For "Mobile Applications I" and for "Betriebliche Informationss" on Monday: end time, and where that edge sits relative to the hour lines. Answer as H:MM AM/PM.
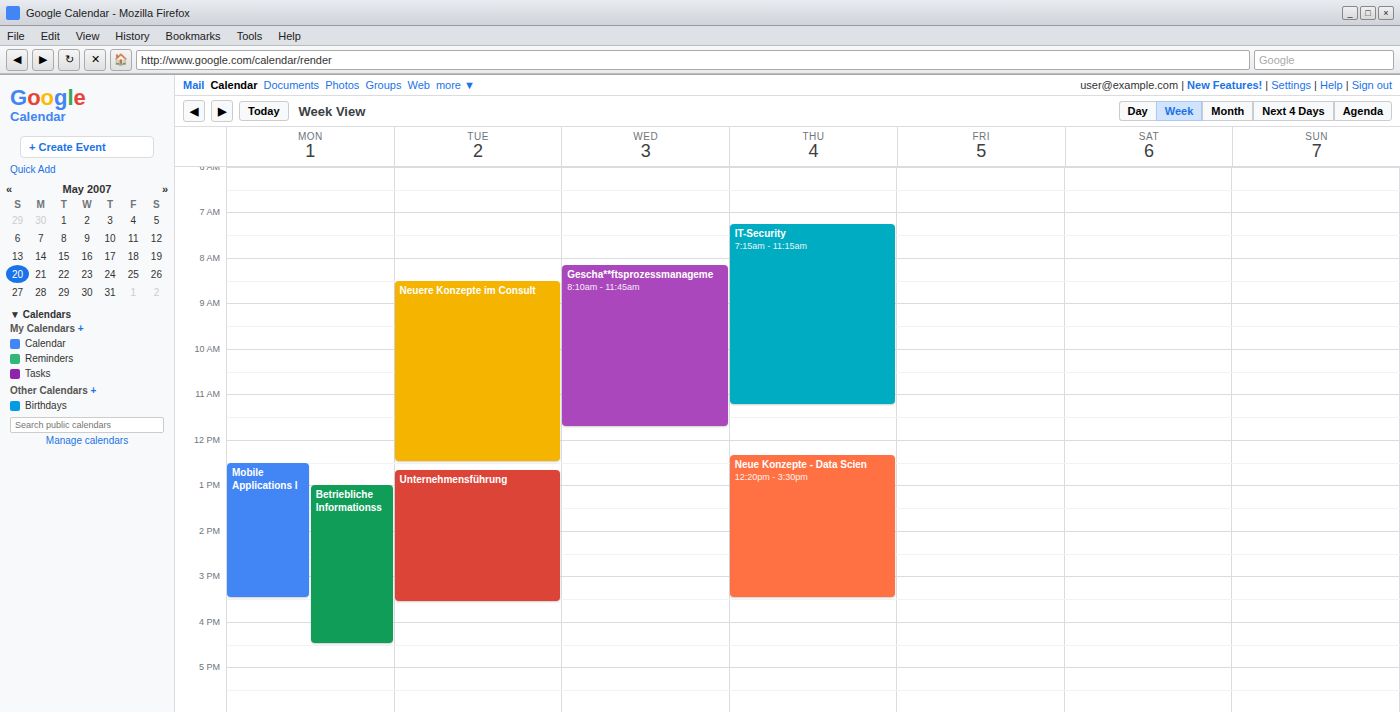
"Mobile Applications I": 3:30 PM, halfway between the 3 PM and 4 PM lines. "Betriebliche Informationss": 4:30 PM, halfway between the 4 PM and 5 PM lines.